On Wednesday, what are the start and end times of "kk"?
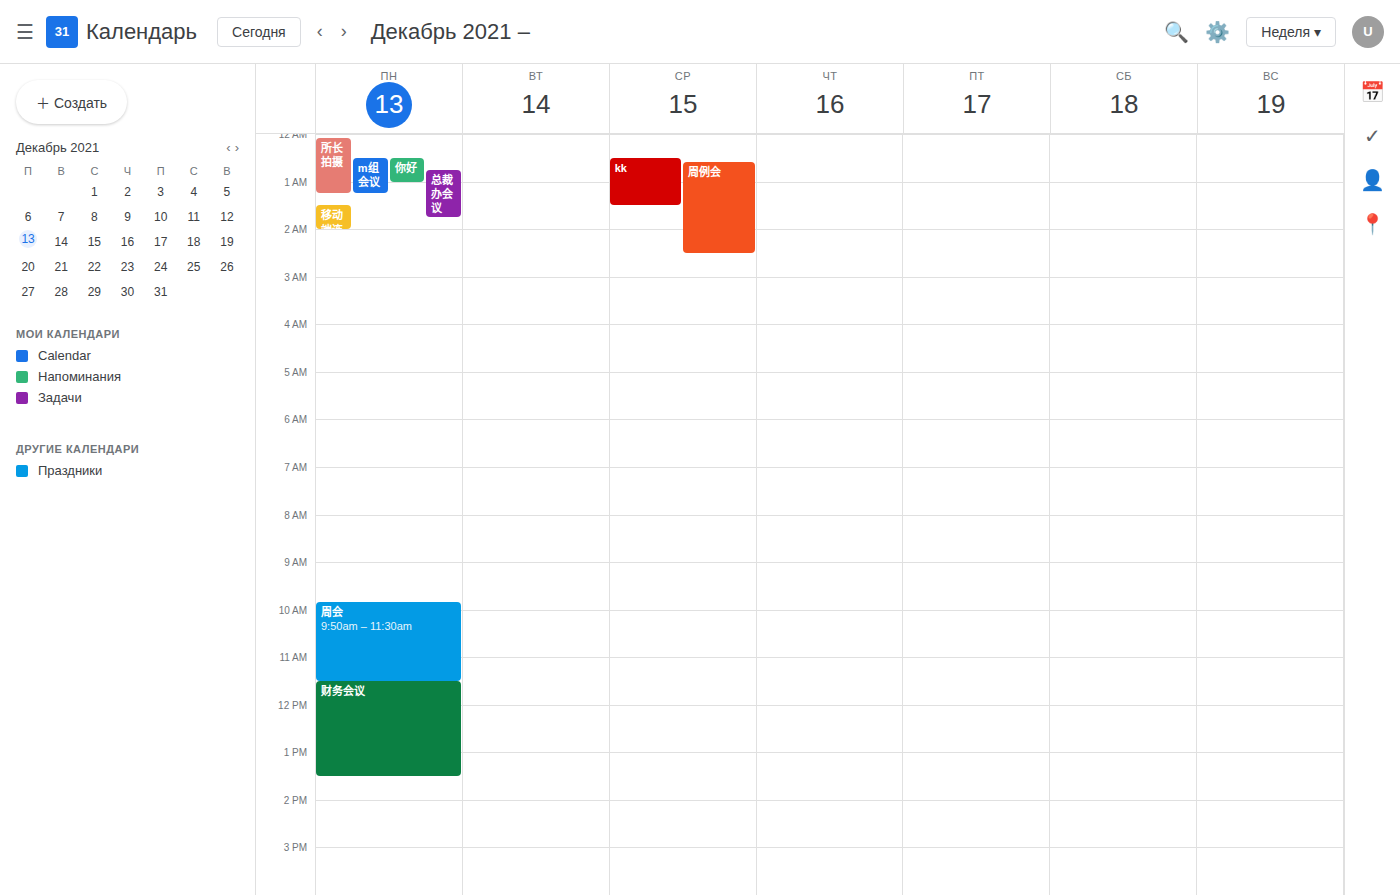
12:30 AM to 1:30 AM